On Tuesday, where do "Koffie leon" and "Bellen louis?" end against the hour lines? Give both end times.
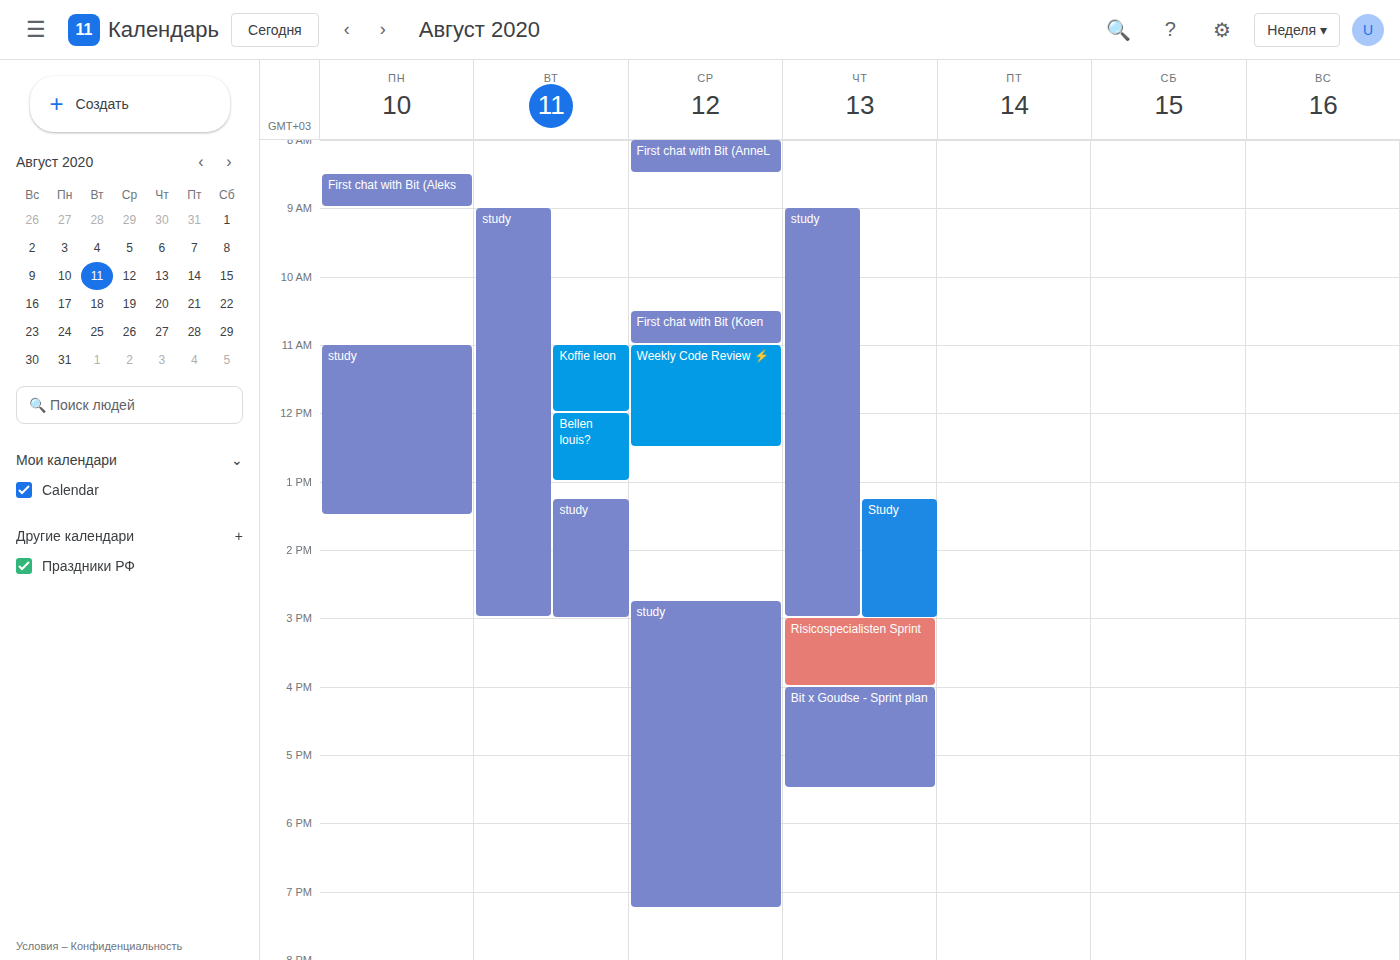
"Koffie leon": 12:00 PM, exactly on the 12 PM line. "Bellen louis?": 1:00 PM, exactly on the 1 PM line.